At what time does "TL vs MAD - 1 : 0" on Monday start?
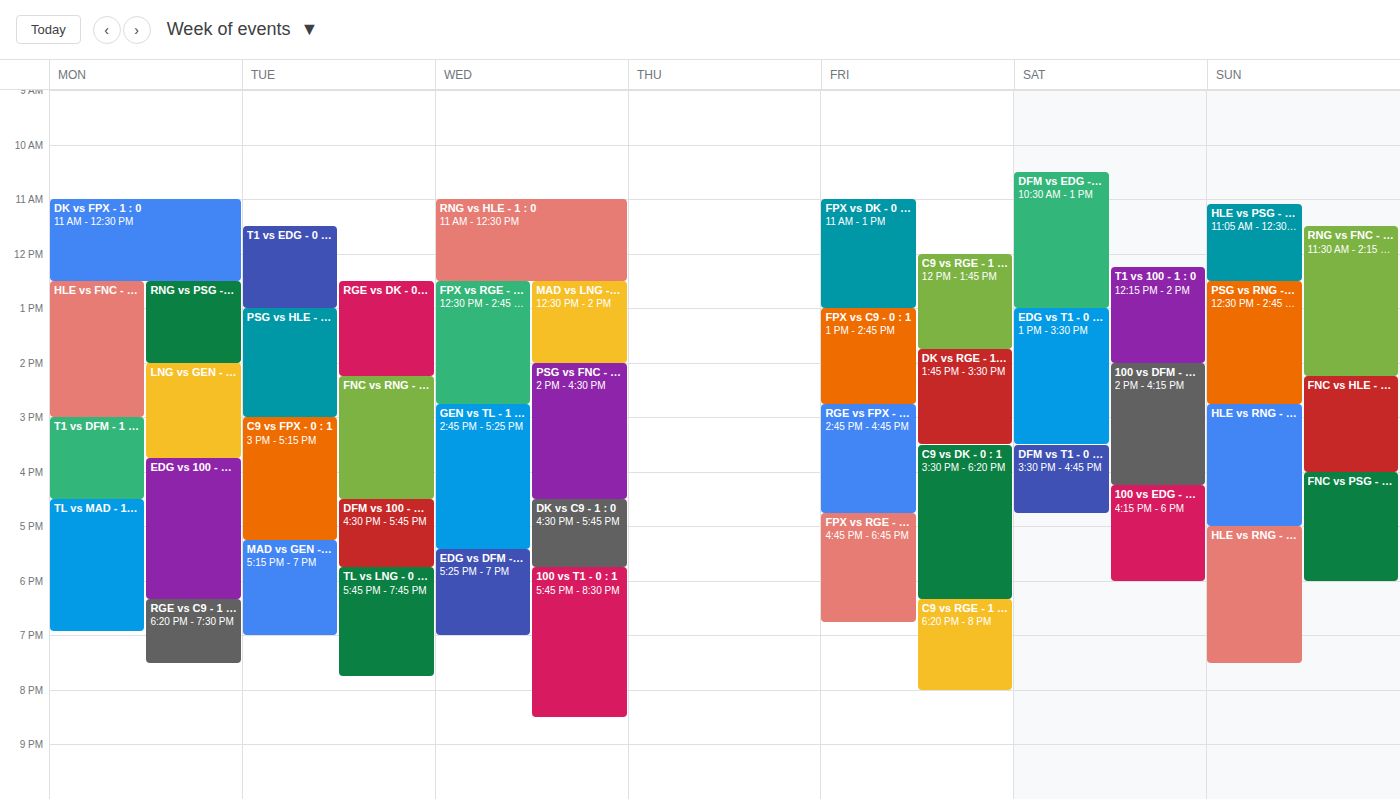
4:30 PM